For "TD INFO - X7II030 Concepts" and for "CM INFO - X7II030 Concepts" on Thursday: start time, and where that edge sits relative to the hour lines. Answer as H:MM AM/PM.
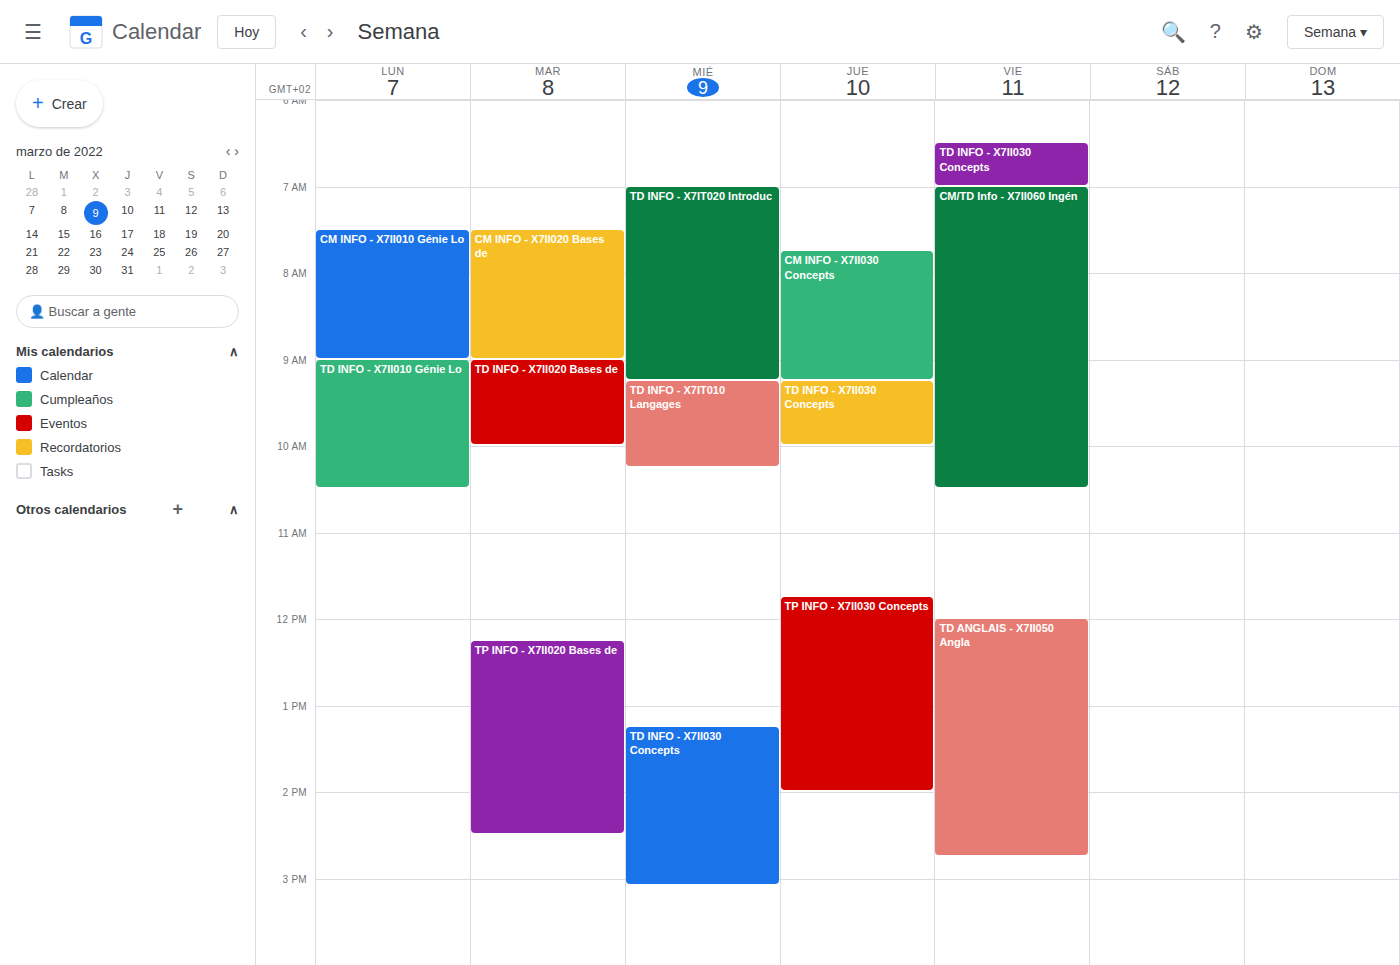
"TD INFO - X7II030 Concepts": 9:15 AM, neither: a quarter of the way from the 9 AM line to the 10 AM line. "CM INFO - X7II030 Concepts": 7:45 AM, neither: three quarters of the way from the 7 AM line to the 8 AM line.